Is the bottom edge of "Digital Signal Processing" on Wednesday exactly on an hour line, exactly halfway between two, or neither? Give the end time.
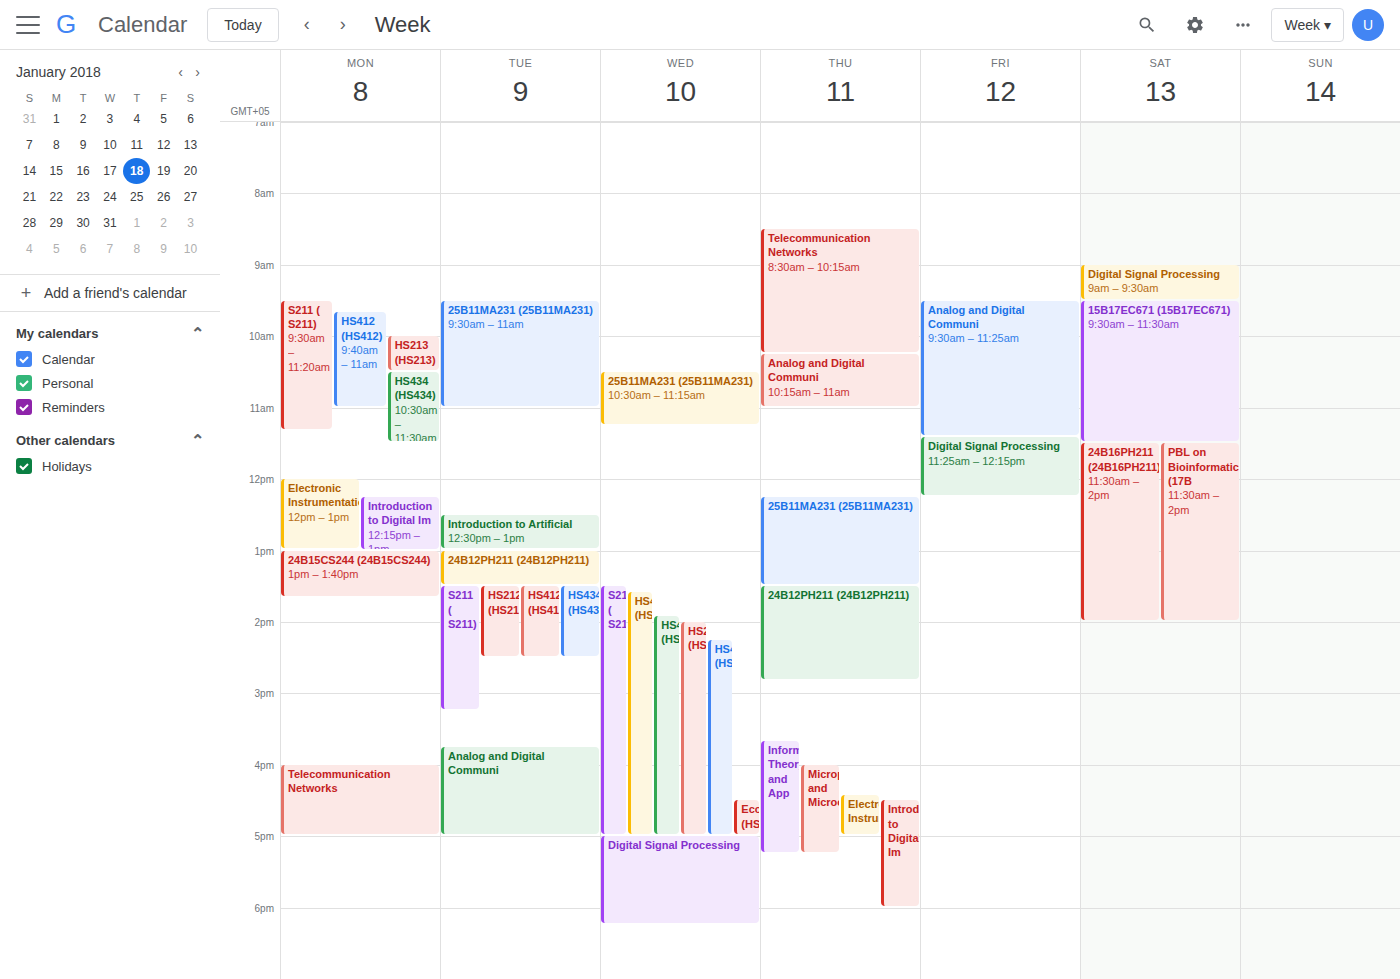
6:15 PM -- neither: a quarter of the way from the 6 PM line to the 7 PM line.